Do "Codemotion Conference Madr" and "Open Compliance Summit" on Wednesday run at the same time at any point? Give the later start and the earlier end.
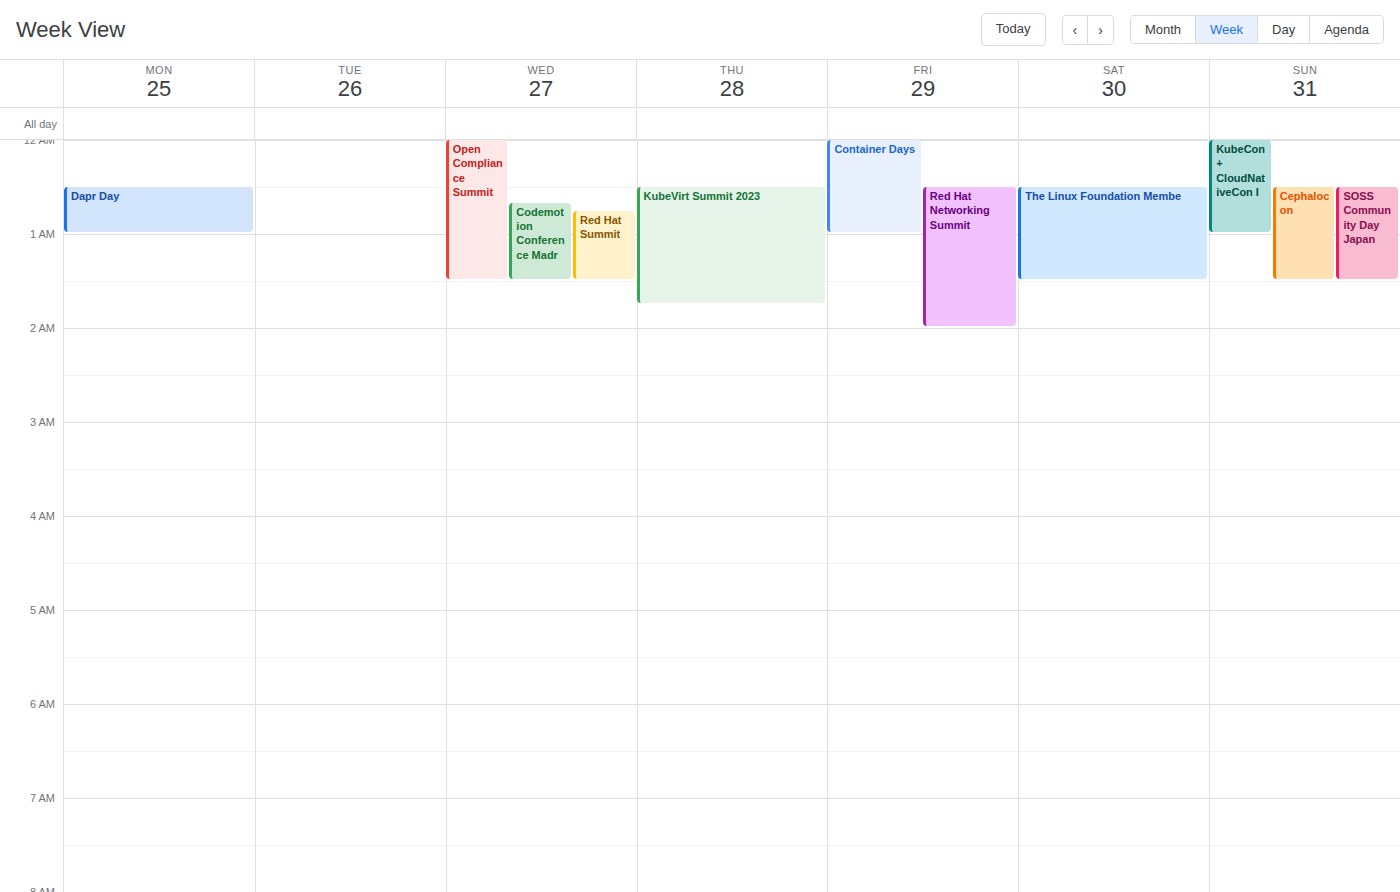
"Codemotion Conference Madr" runs 12:40 AM to 1:30 AM, inside "Open Compliance Summit" -- they overlap.